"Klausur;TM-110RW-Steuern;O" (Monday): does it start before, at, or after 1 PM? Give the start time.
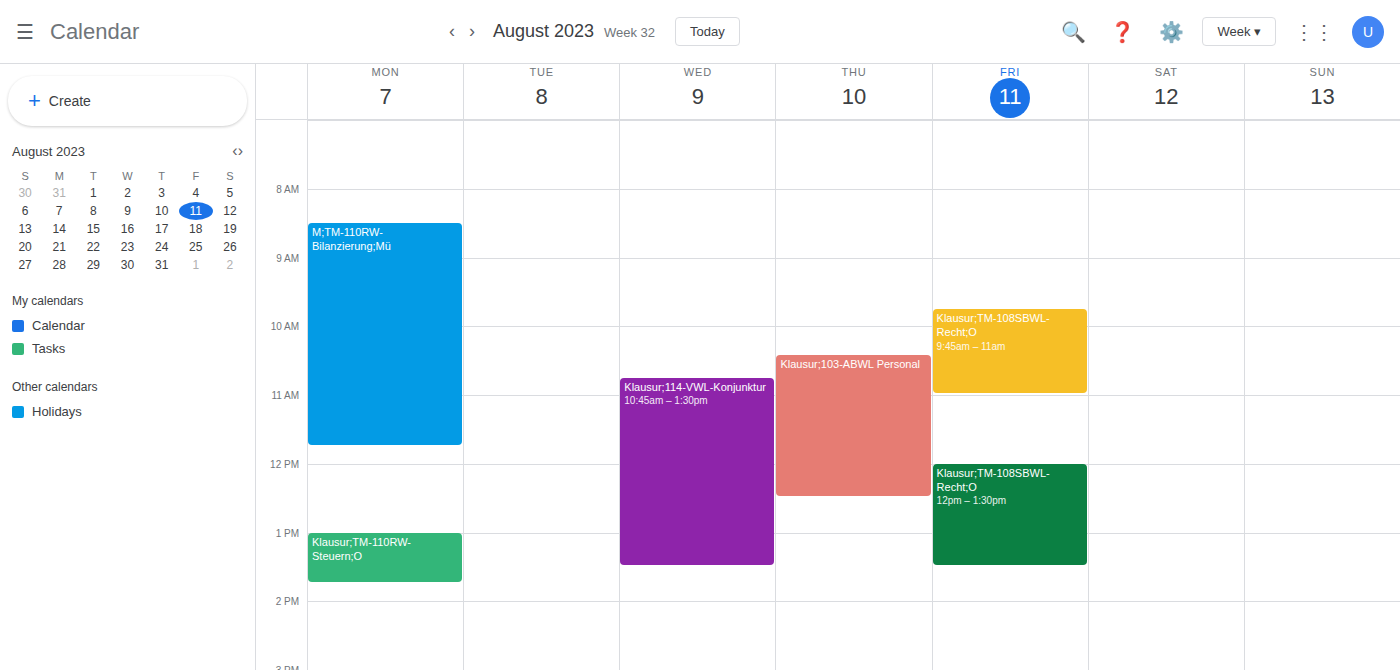
1:00 PM -- exactly at 1 PM, on the 1 PM line.